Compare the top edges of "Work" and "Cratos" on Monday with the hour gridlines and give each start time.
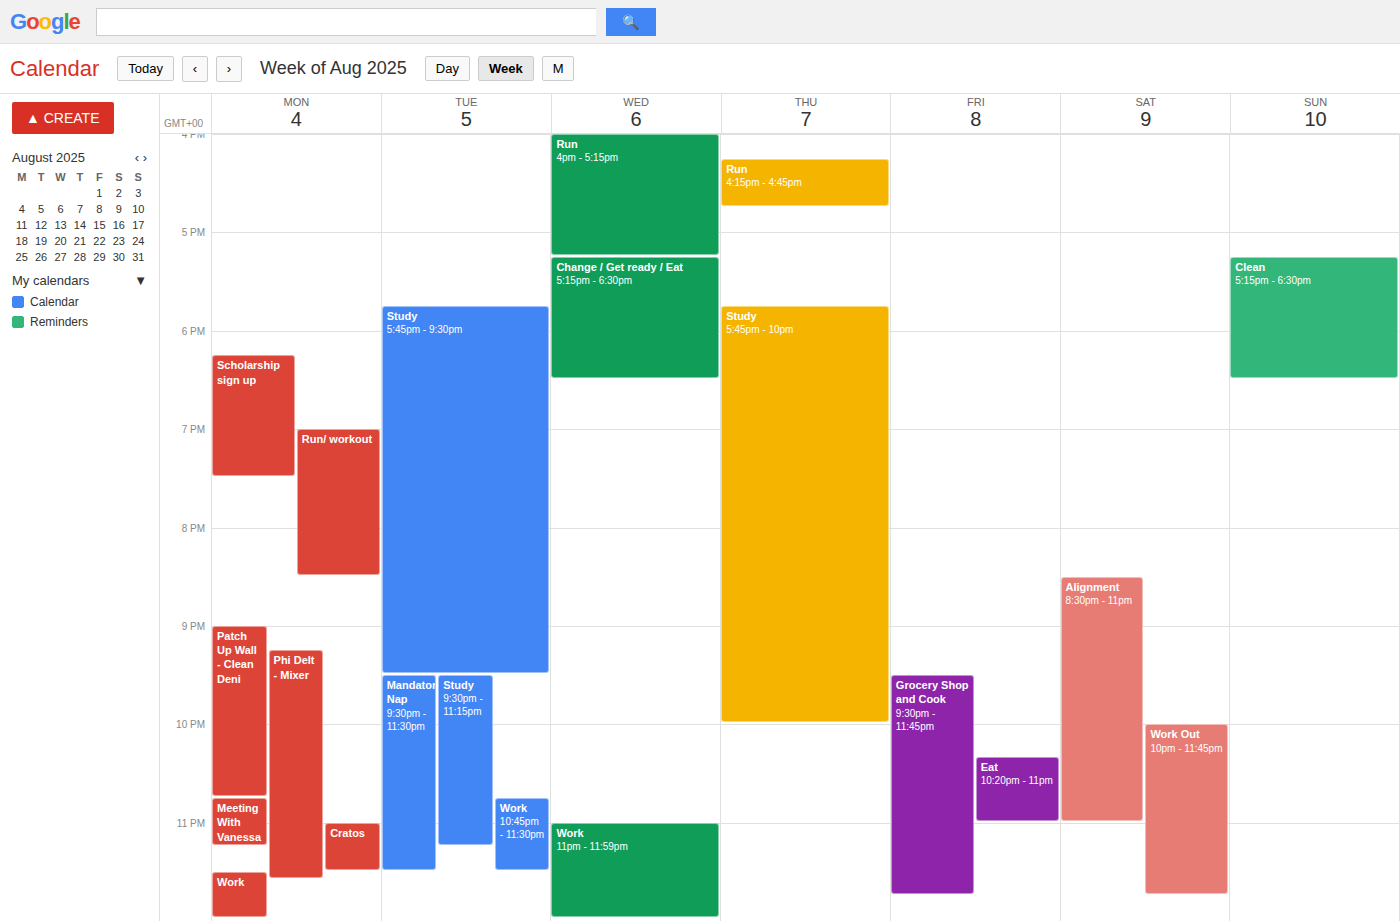
"Work": 11:30 PM, halfway between the 11 PM and 12 AM lines. "Cratos": 11:00 PM, exactly on the 11 PM line.